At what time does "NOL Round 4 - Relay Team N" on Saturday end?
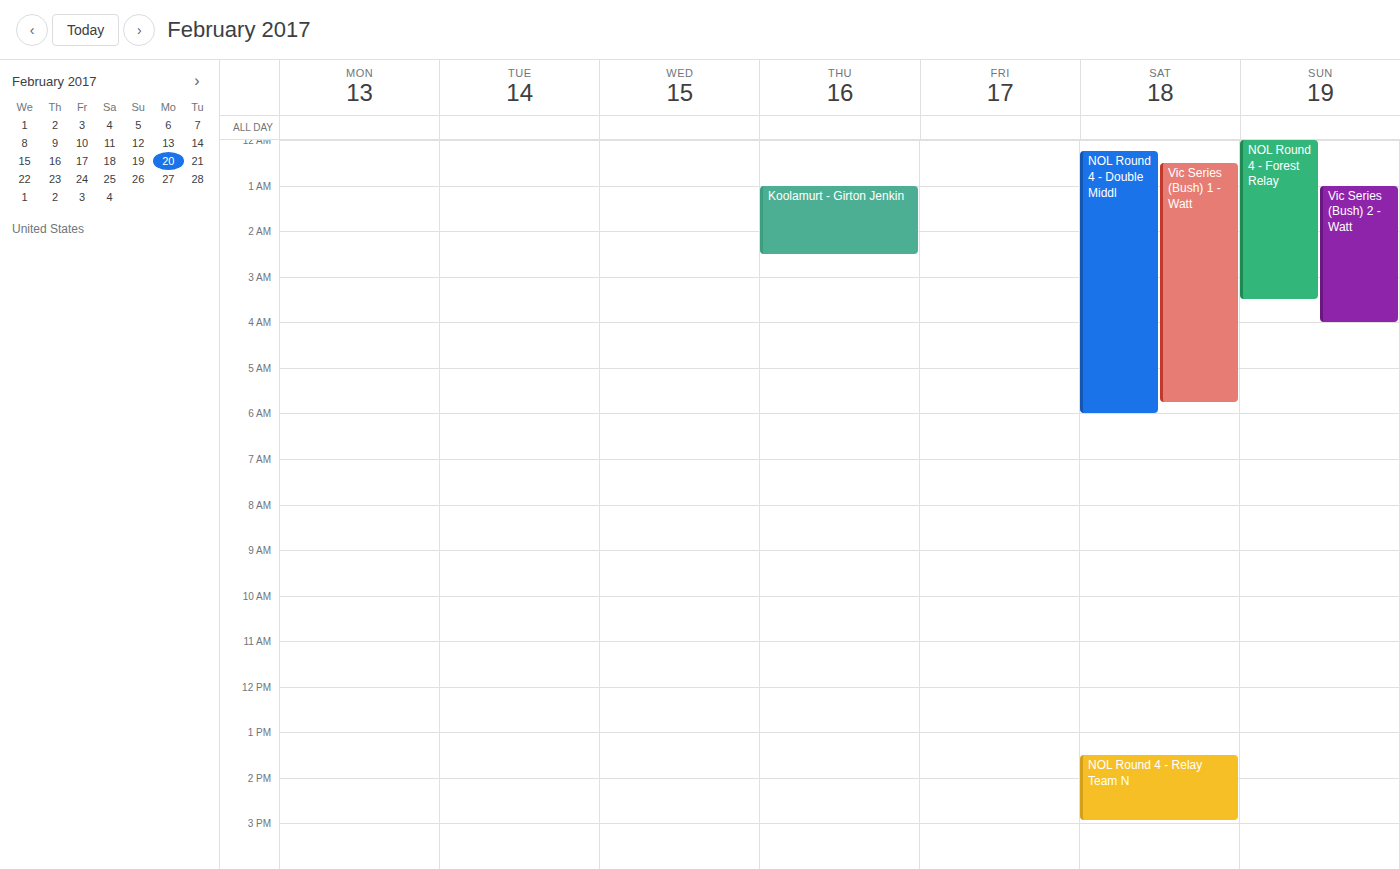
2:55 PM